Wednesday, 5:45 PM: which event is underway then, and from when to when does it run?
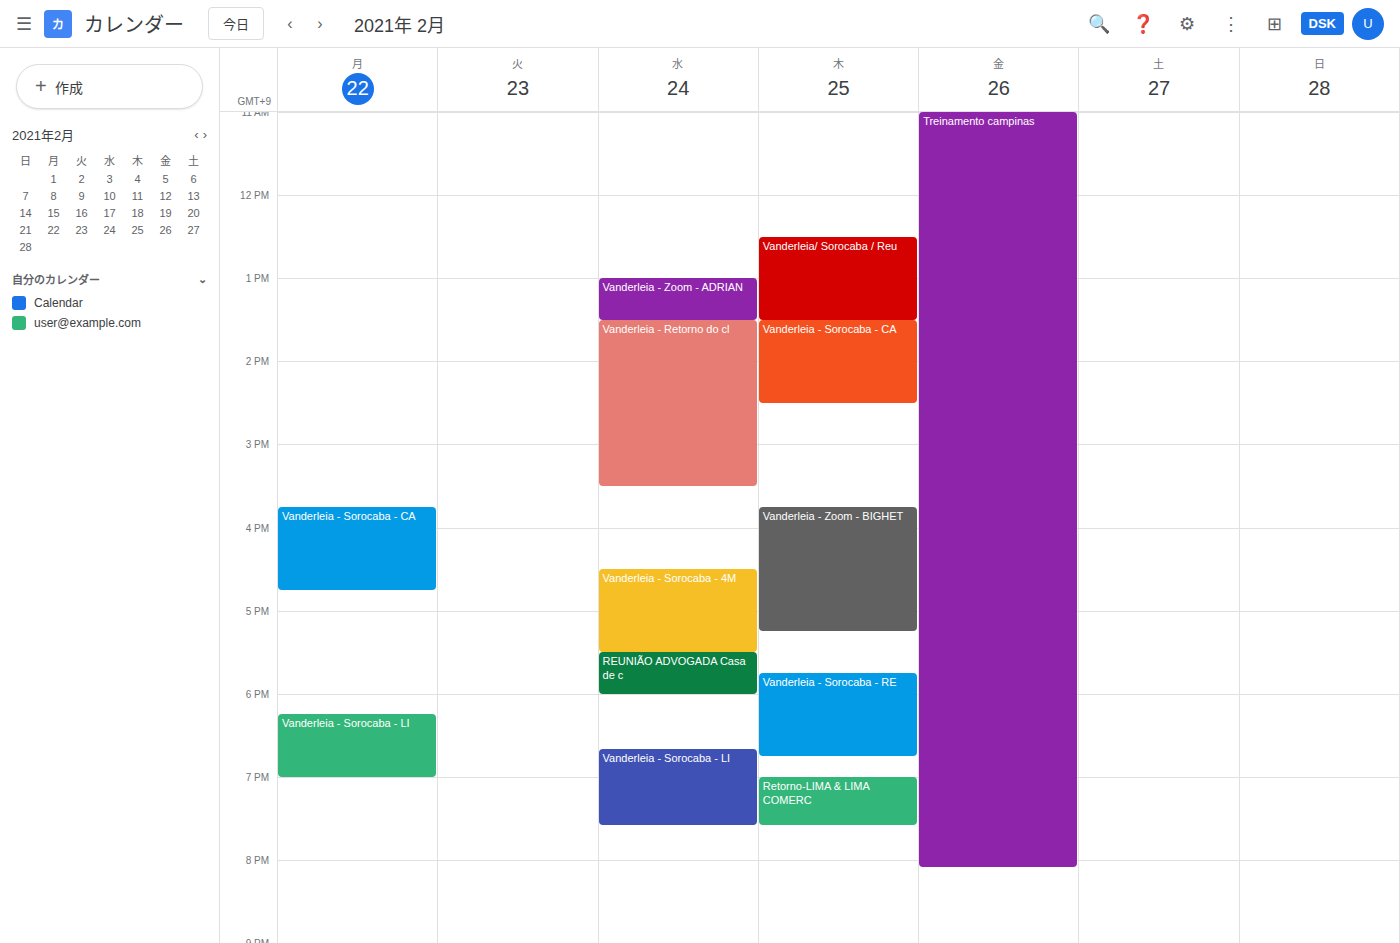
"REUNIÃO ADVOGADA Casa de c", 5:30 PM to 6:00 PM